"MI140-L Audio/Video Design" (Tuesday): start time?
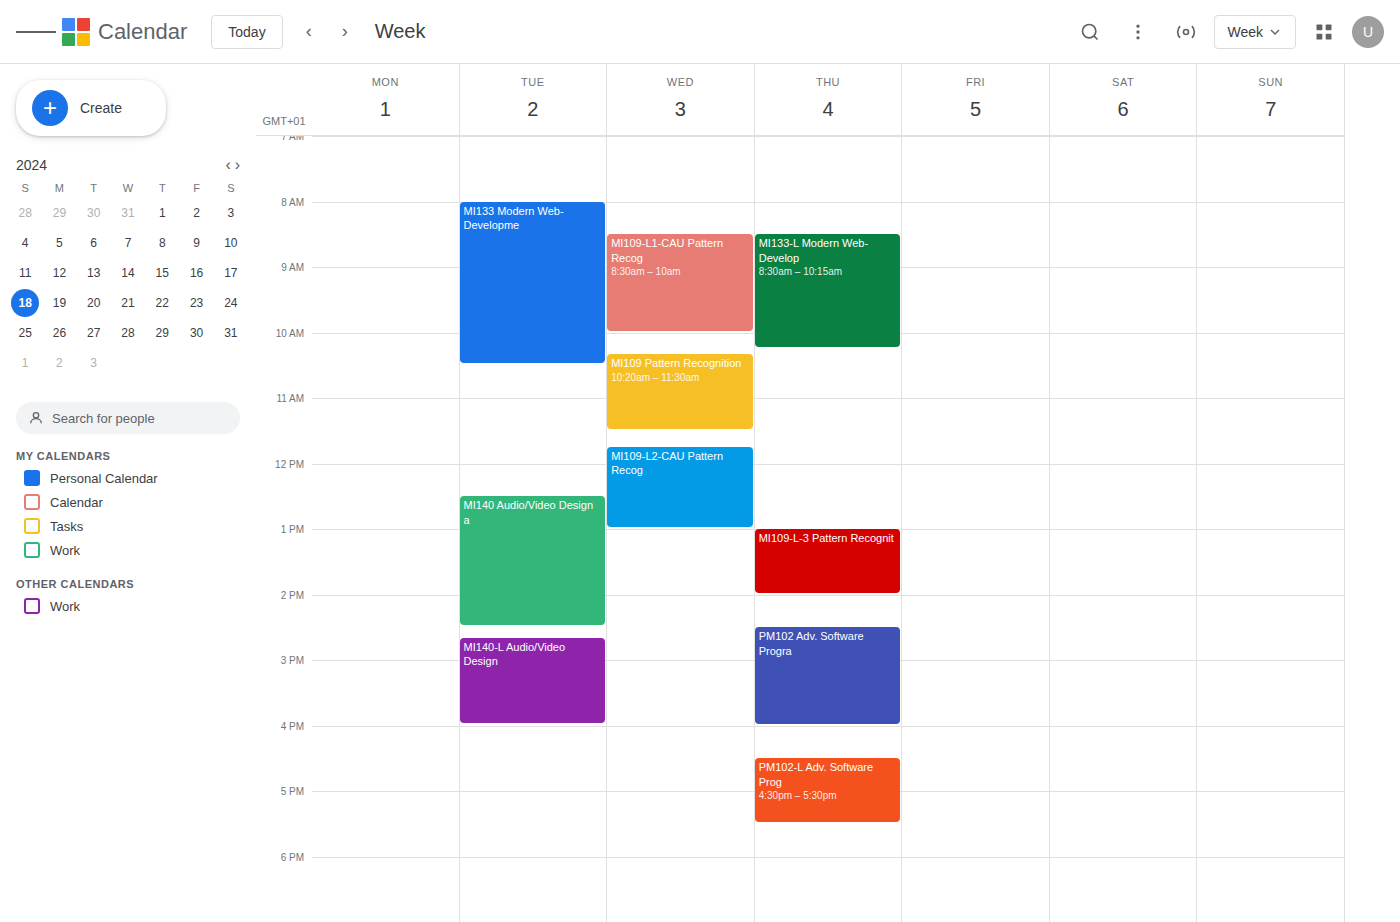
14:40